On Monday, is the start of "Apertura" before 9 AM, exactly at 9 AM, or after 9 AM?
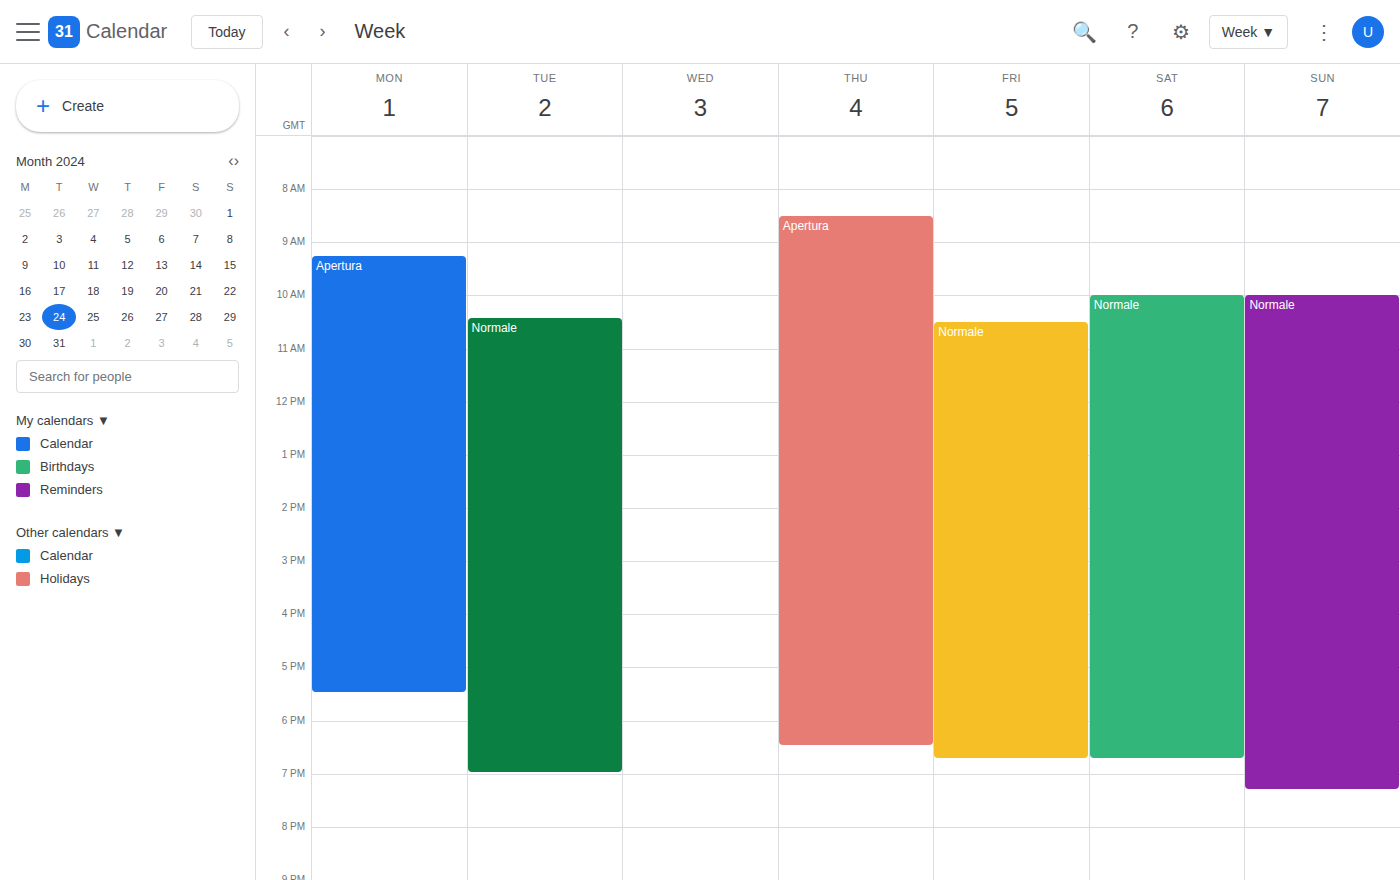
9:15 AM -- after 9 AM, 15 minutes below the 9 AM line.